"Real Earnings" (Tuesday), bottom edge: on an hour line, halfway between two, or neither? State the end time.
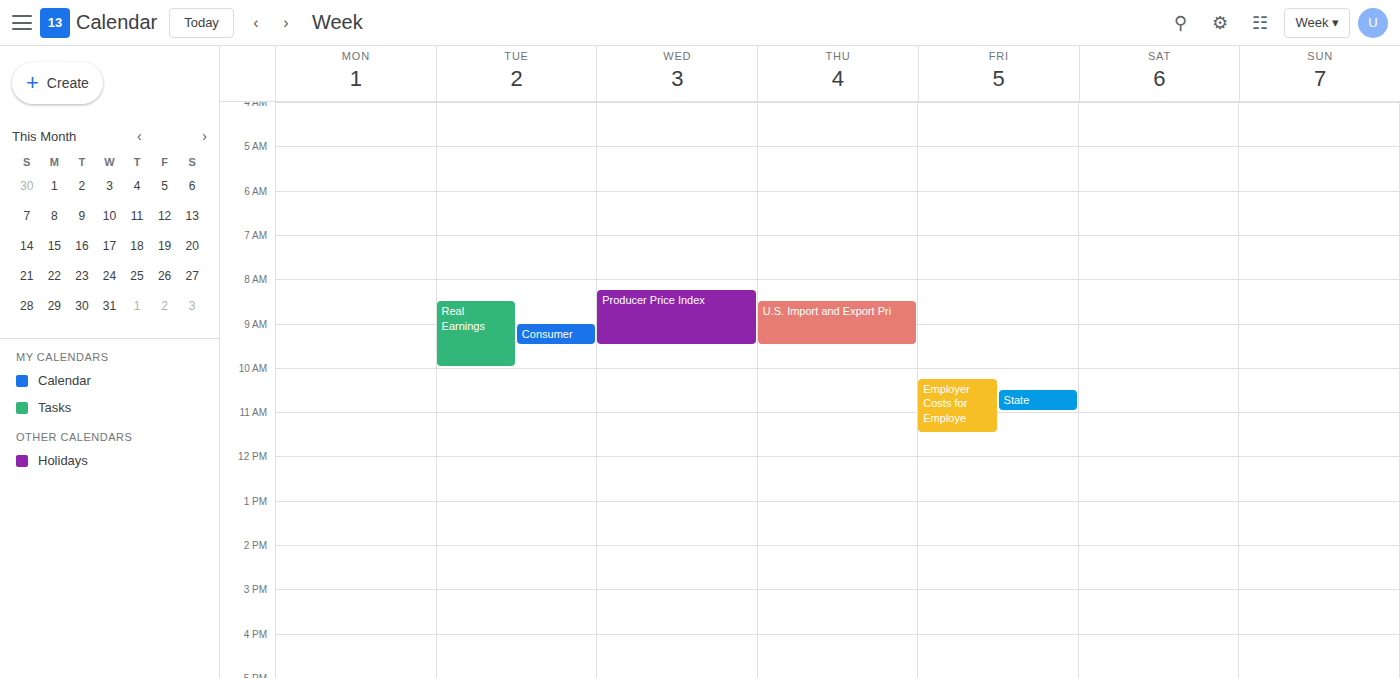
10:00 AM -- exactly on the 10 AM line.